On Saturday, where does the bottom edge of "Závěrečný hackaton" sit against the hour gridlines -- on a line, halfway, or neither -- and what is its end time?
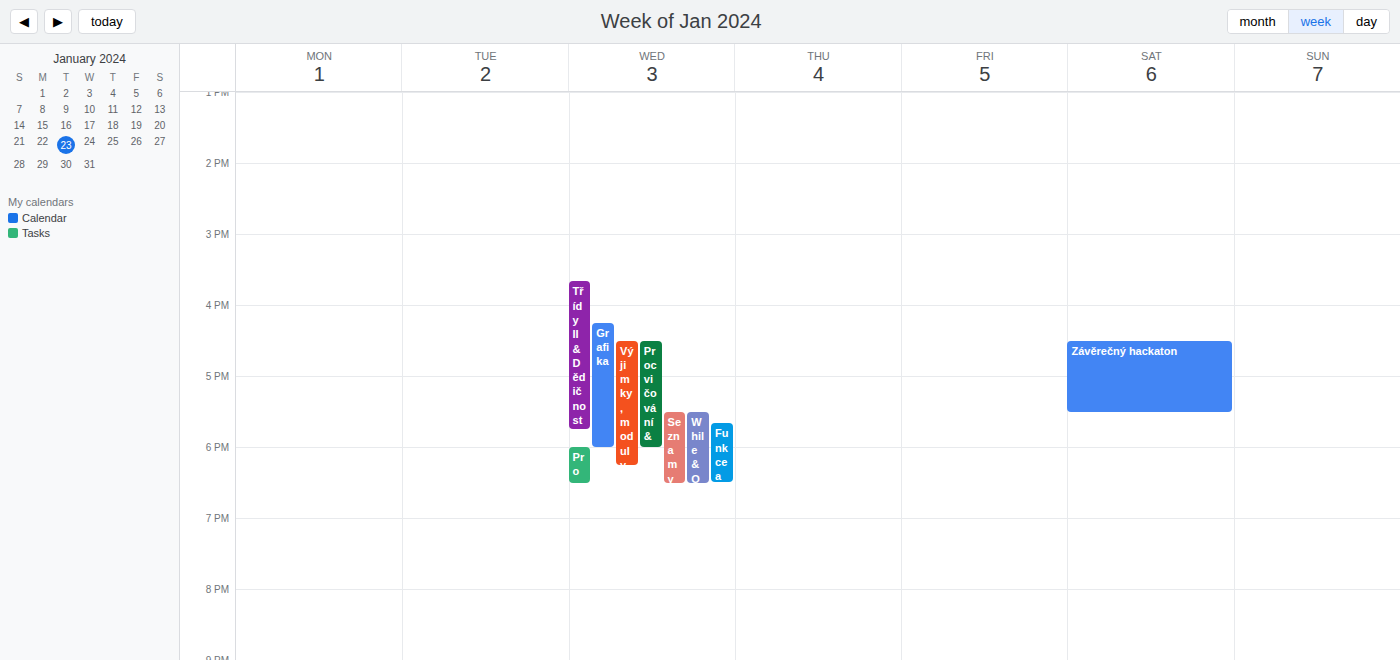
5:30 PM -- halfway between the 5 PM and 6 PM lines.